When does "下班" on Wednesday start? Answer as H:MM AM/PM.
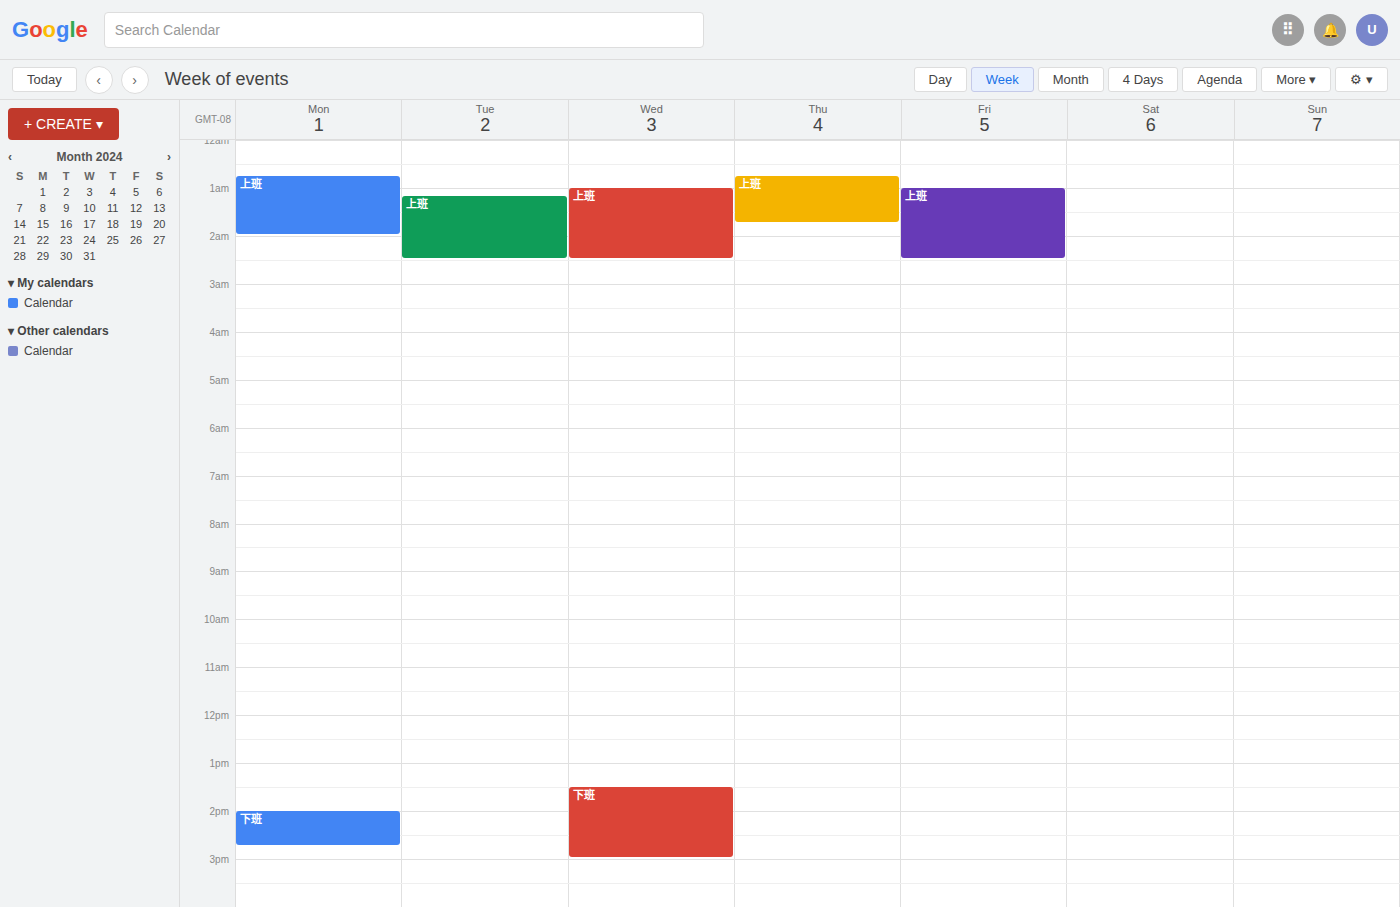
1:30 PM